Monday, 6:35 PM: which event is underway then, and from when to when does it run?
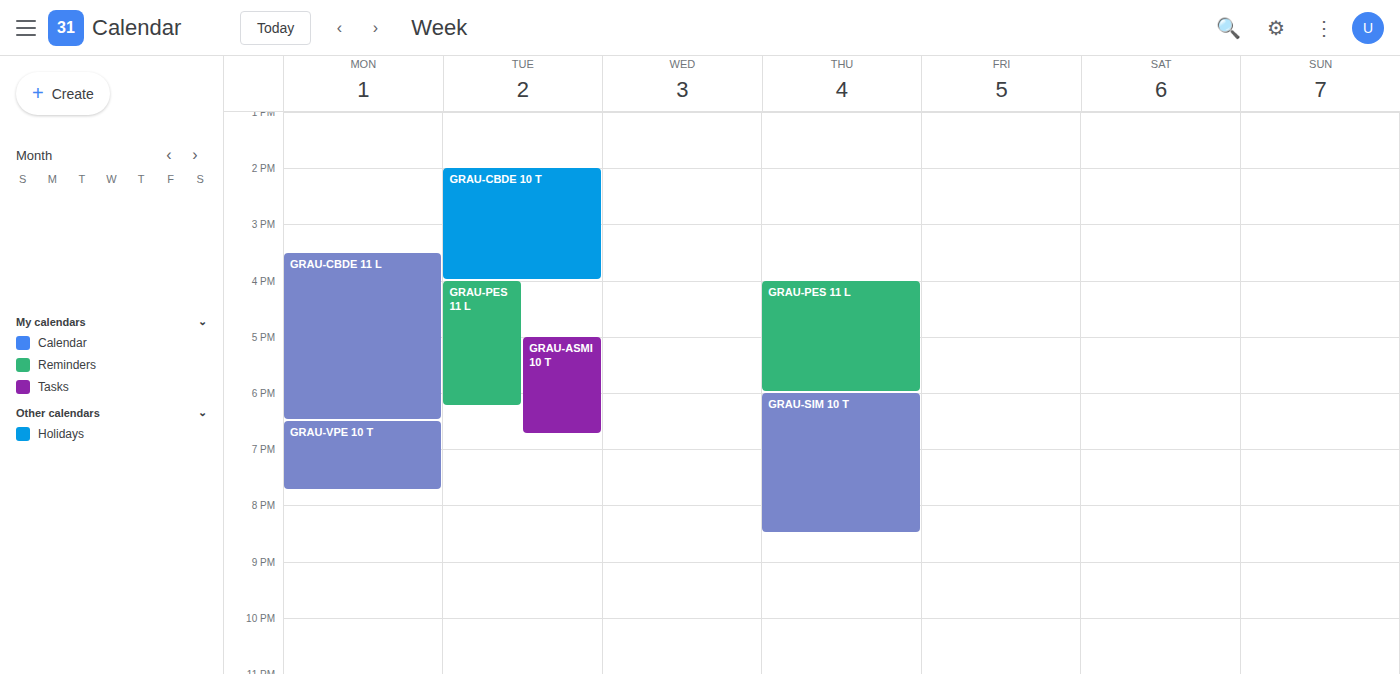
"GRAU-VPE 10 T", 6:30 PM to 7:45 PM